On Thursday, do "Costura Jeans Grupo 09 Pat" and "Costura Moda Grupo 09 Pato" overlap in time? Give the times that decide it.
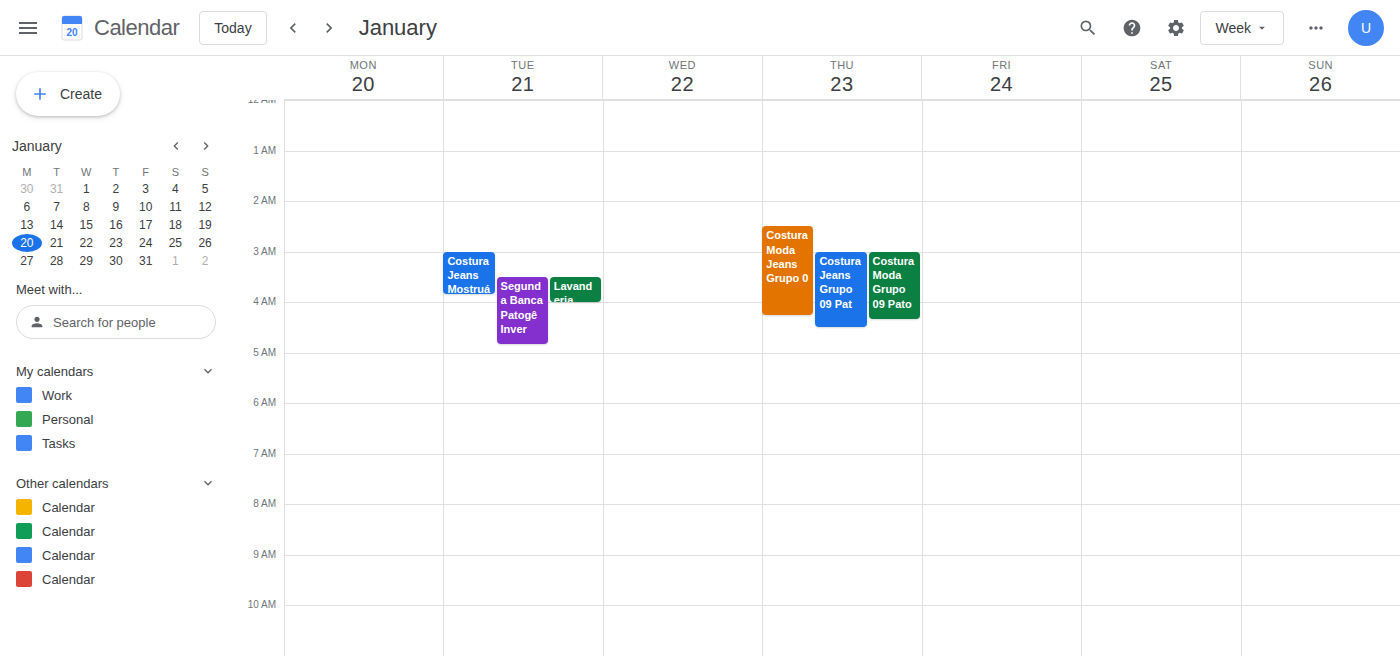
"Costura Jeans Grupo 09 Pat" starts at 3:00 AM, before "Costura Moda Grupo 09 Pato" ends at 4:20 AM -- they overlap.